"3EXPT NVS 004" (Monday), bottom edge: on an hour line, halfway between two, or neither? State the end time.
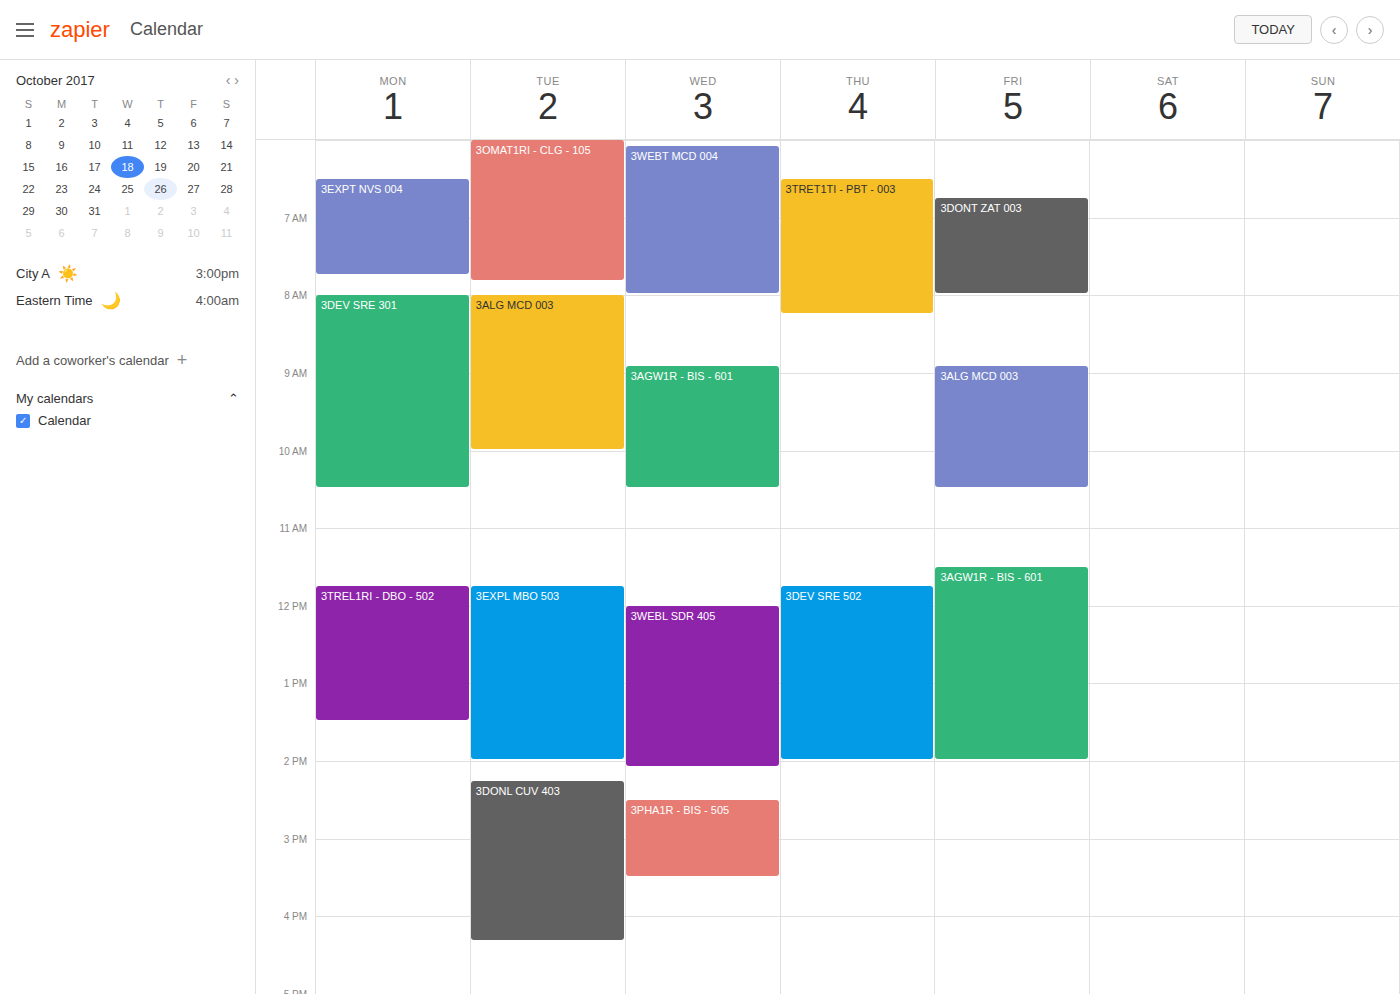
07:45 -- neither: three quarters of the way from the 07:00 line to the 08:00 line.